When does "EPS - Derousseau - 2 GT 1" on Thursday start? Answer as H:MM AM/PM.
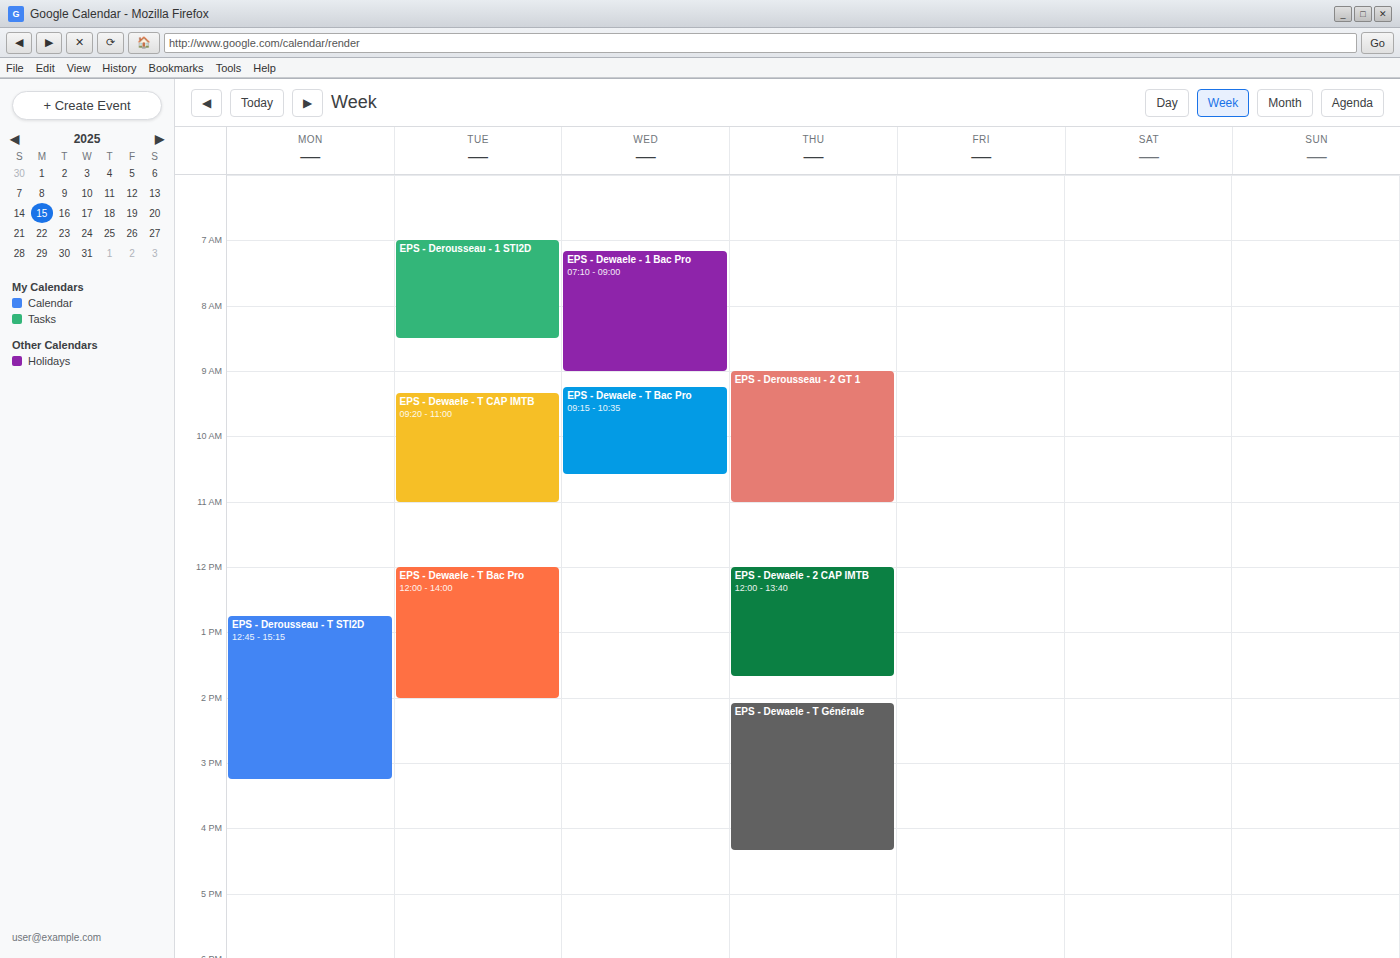
9:00 AM